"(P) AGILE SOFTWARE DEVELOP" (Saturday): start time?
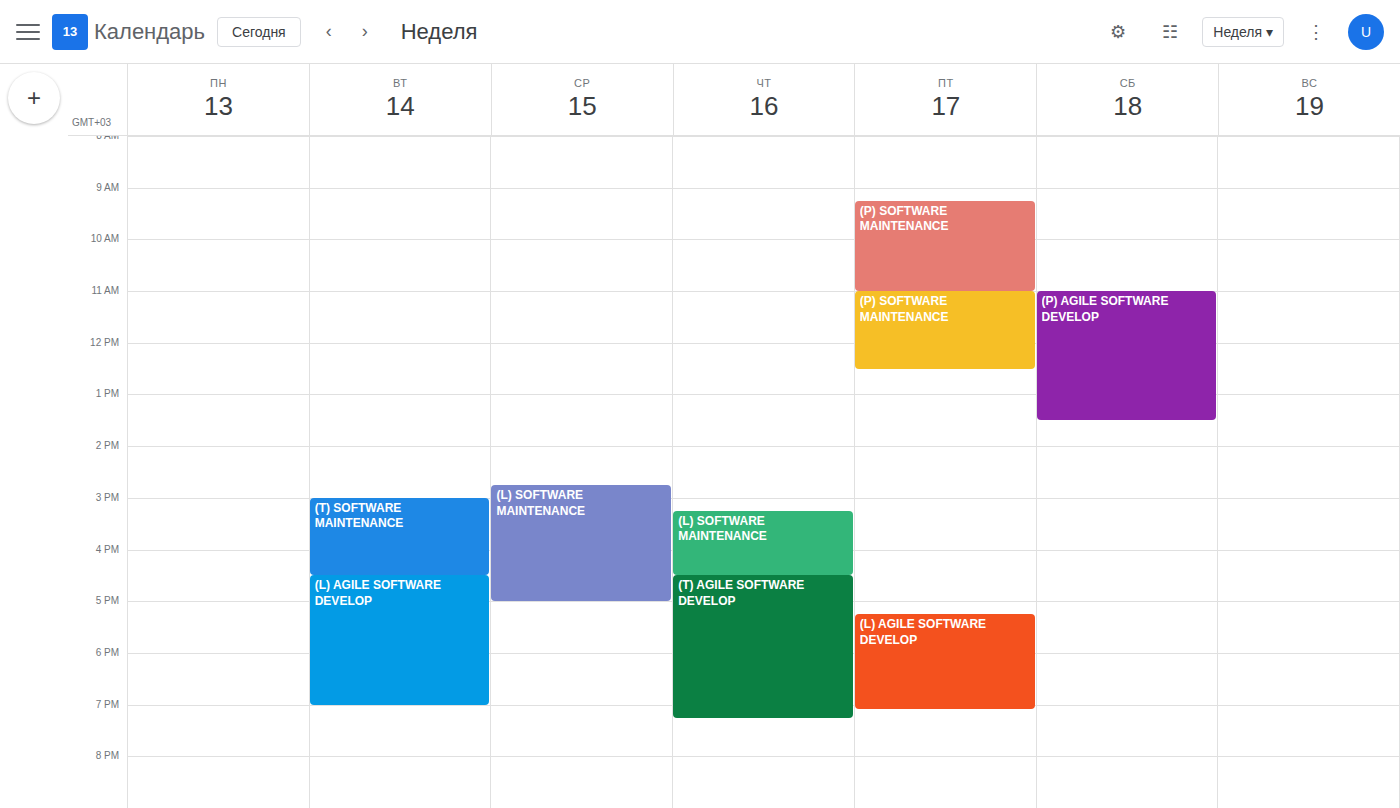
11:00 AM